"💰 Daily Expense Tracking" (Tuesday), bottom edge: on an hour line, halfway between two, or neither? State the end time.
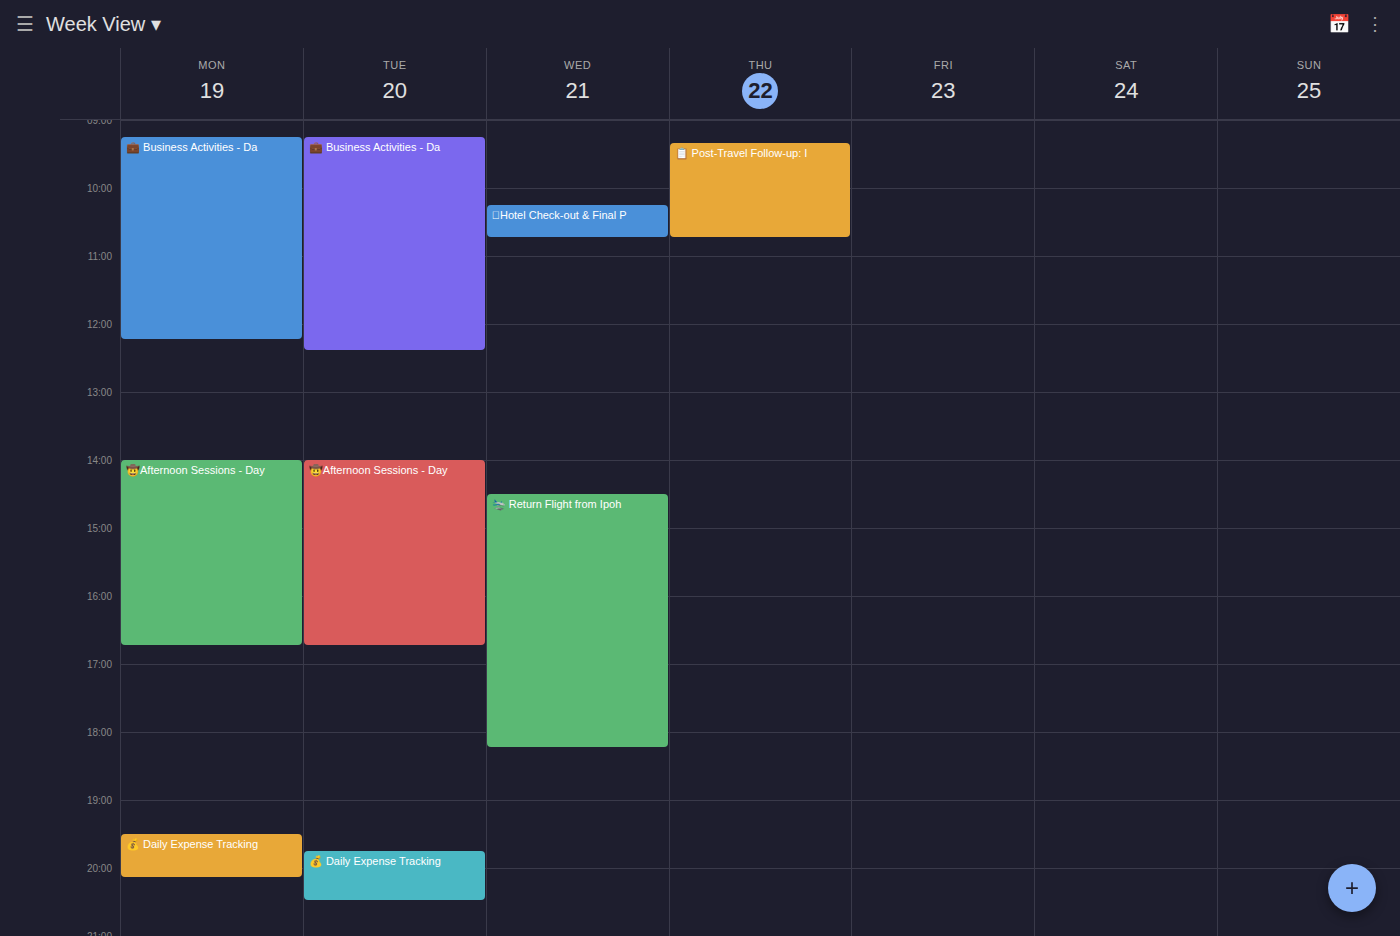
8:30 PM -- halfway between the 8 PM and 9 PM lines.